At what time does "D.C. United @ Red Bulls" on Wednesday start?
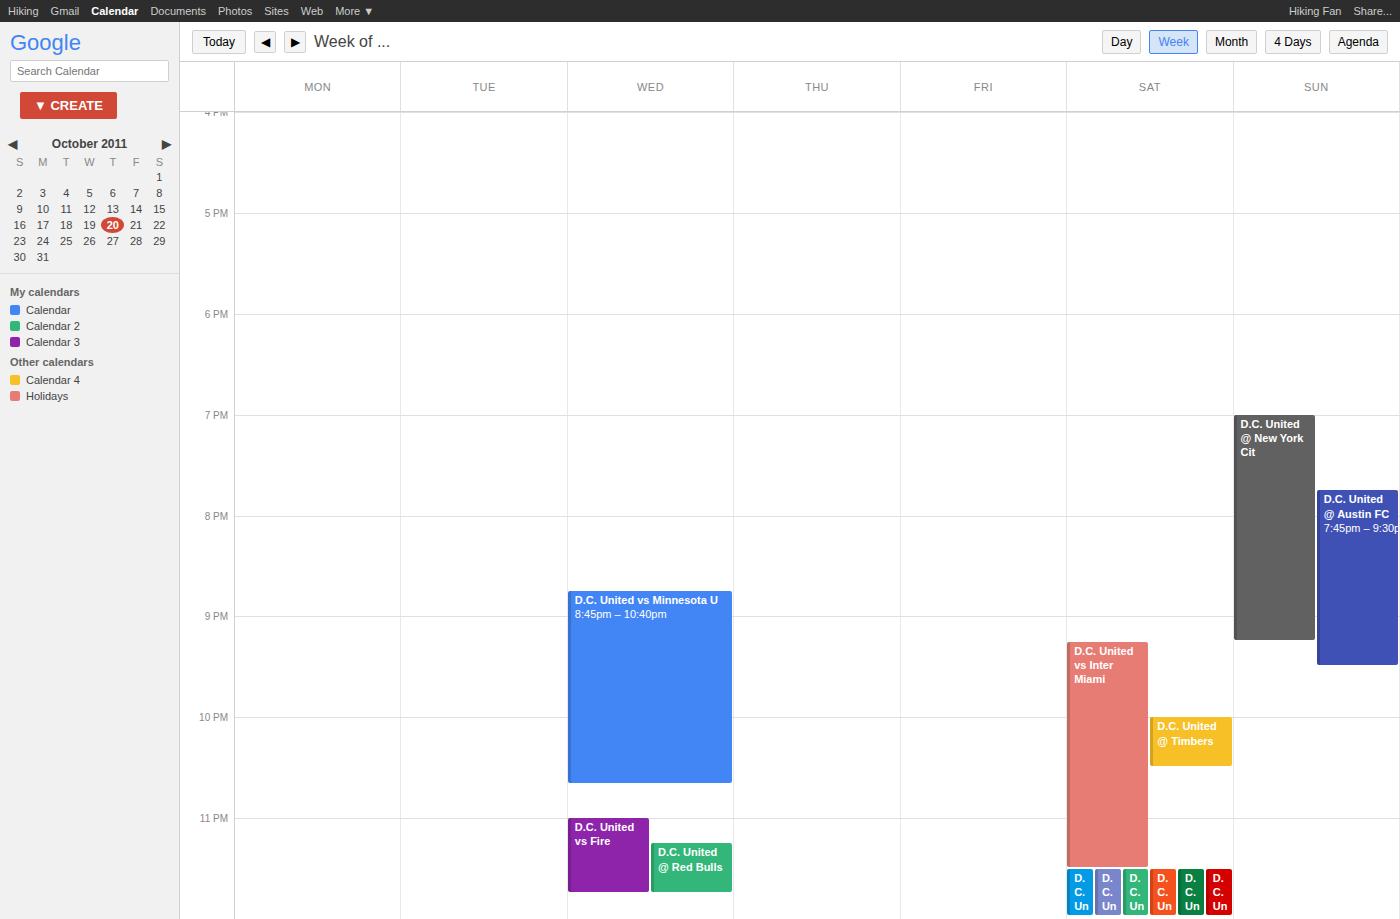
11:15 PM